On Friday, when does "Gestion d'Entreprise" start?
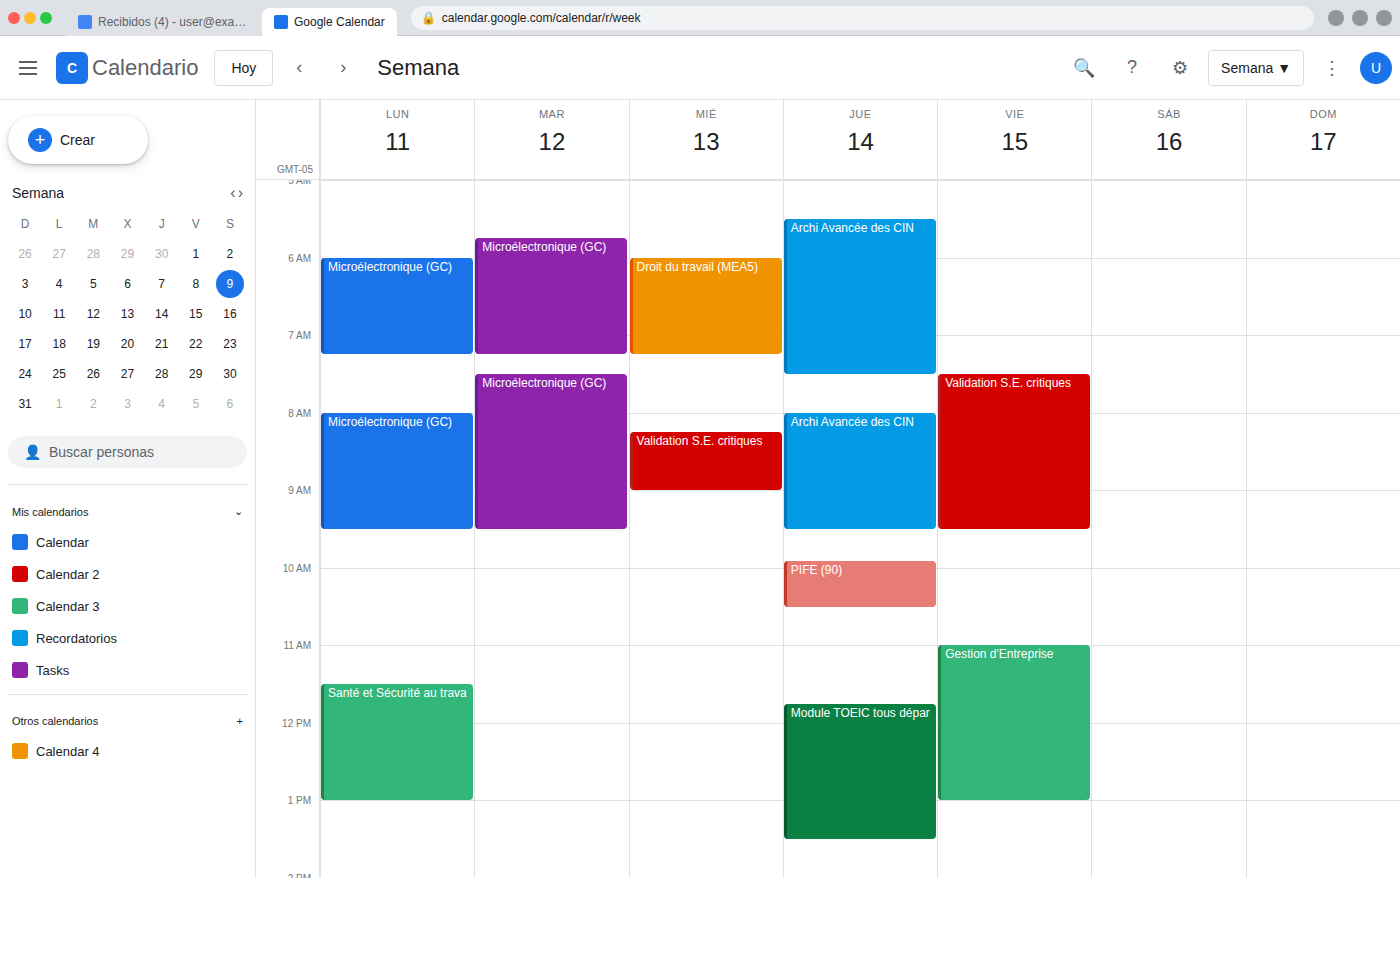
11:00 AM